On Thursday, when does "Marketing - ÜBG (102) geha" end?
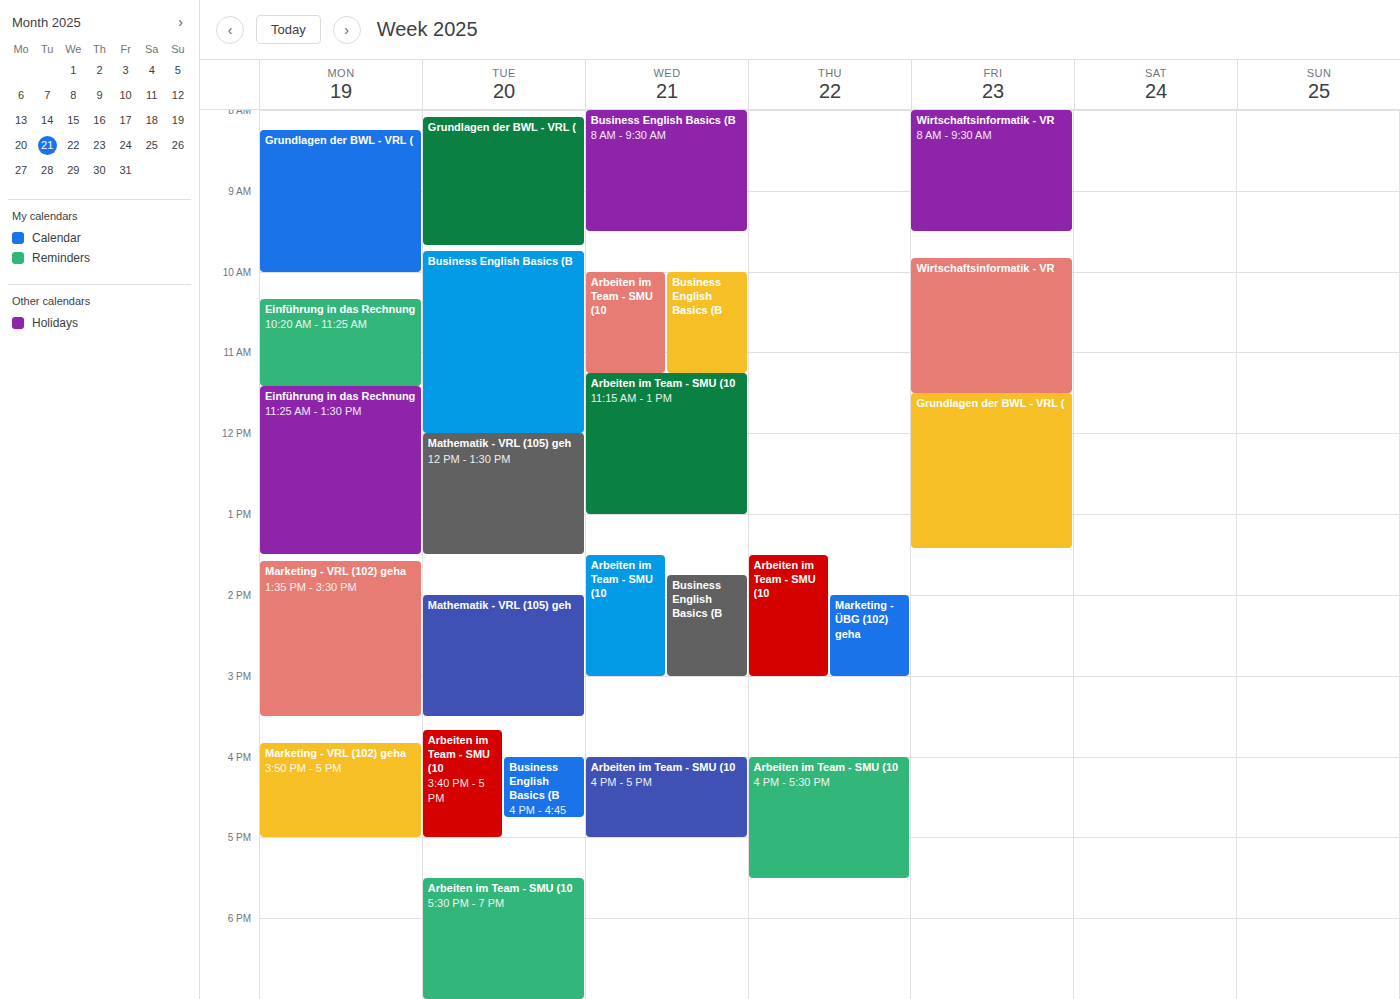
15:00